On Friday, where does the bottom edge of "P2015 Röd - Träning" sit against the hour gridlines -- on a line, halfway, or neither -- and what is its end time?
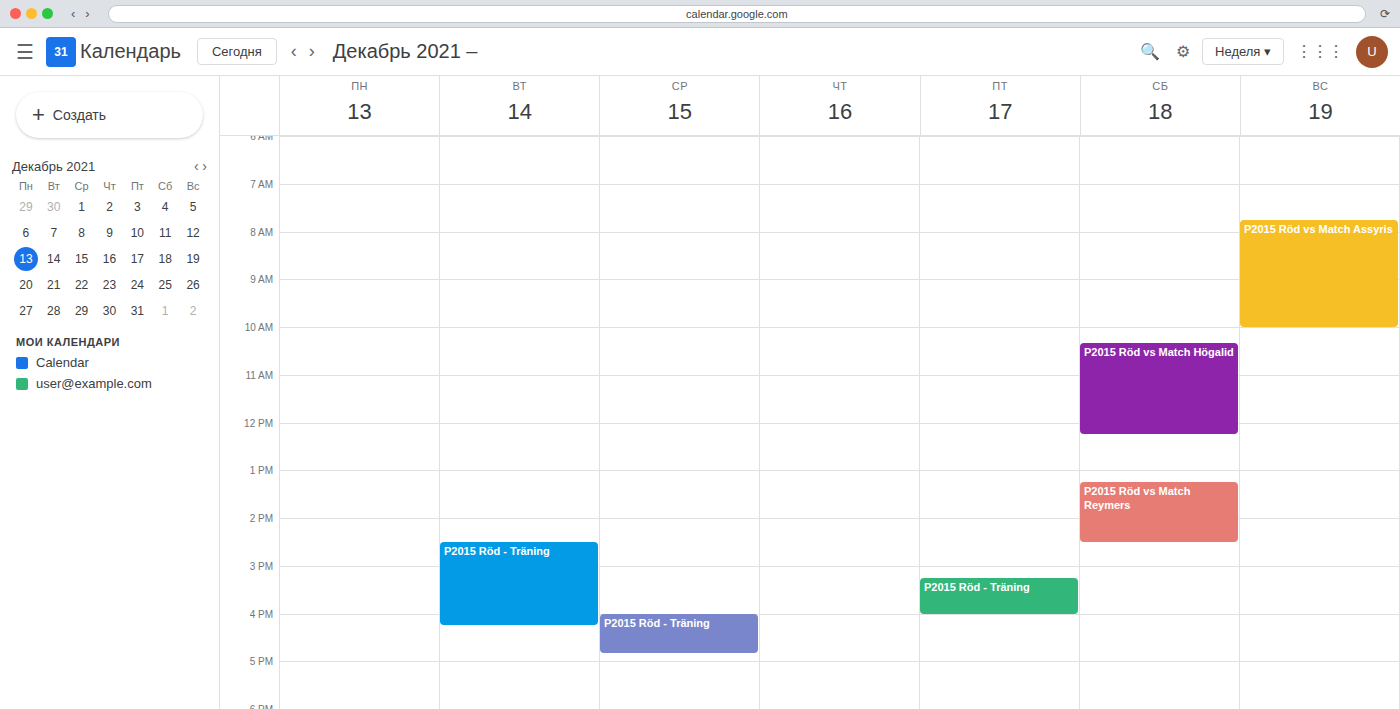
4:00 PM -- exactly on the 4 PM line.